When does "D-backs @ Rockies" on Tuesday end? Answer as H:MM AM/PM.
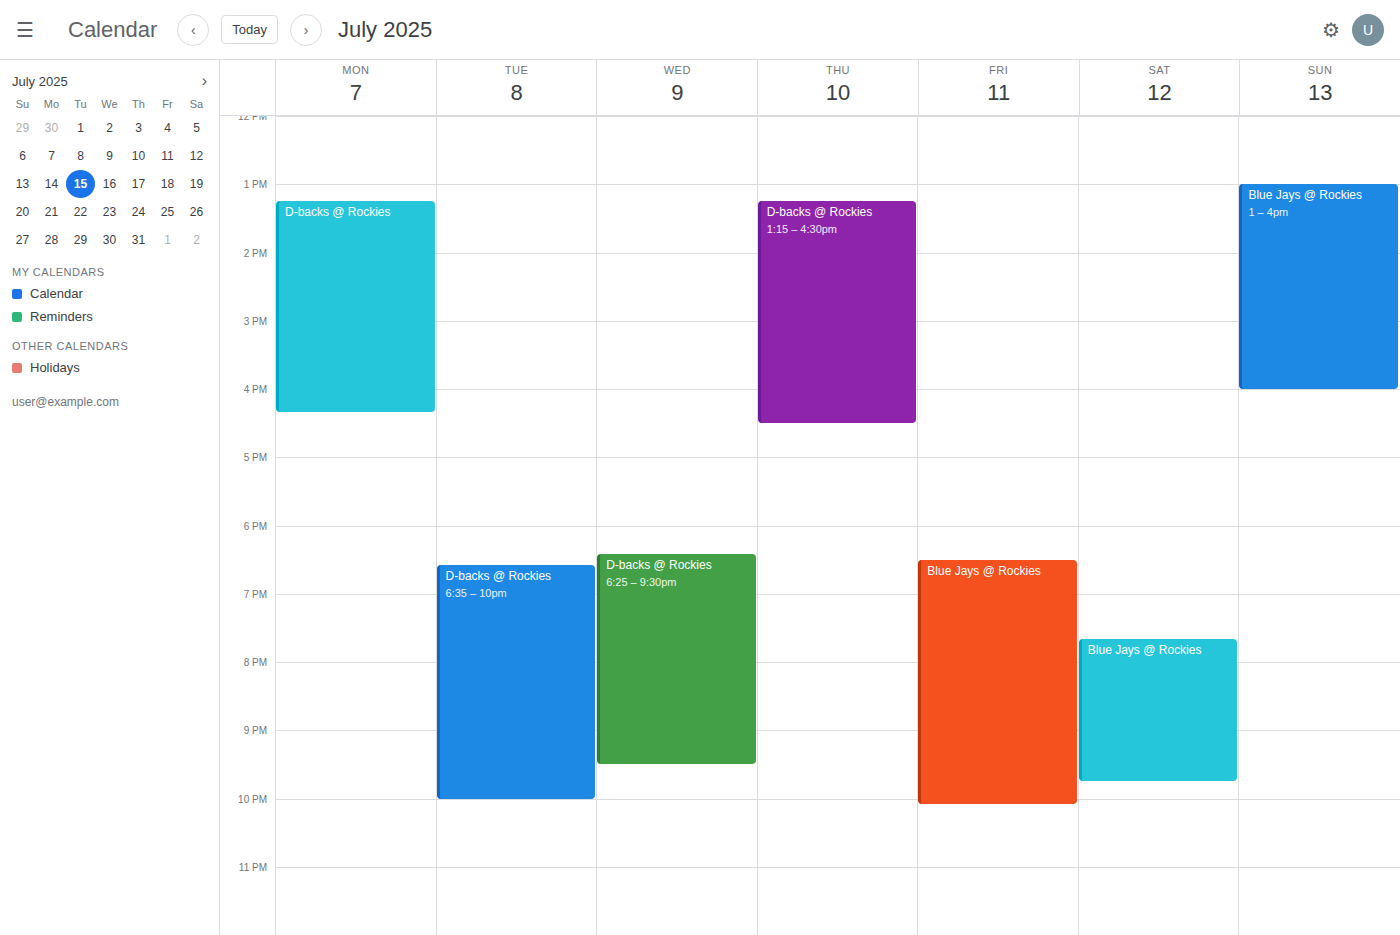
10:00 PM